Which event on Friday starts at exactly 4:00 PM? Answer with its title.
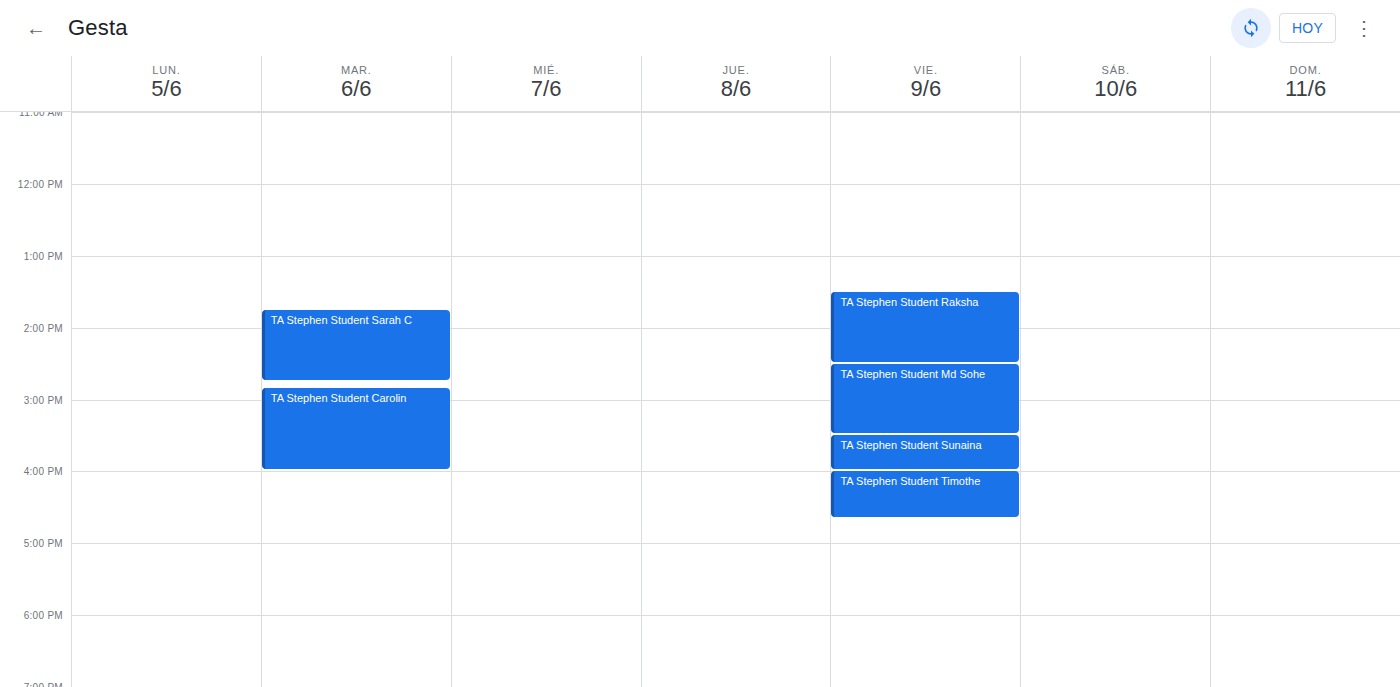
"TA Stephen Student Timothe"